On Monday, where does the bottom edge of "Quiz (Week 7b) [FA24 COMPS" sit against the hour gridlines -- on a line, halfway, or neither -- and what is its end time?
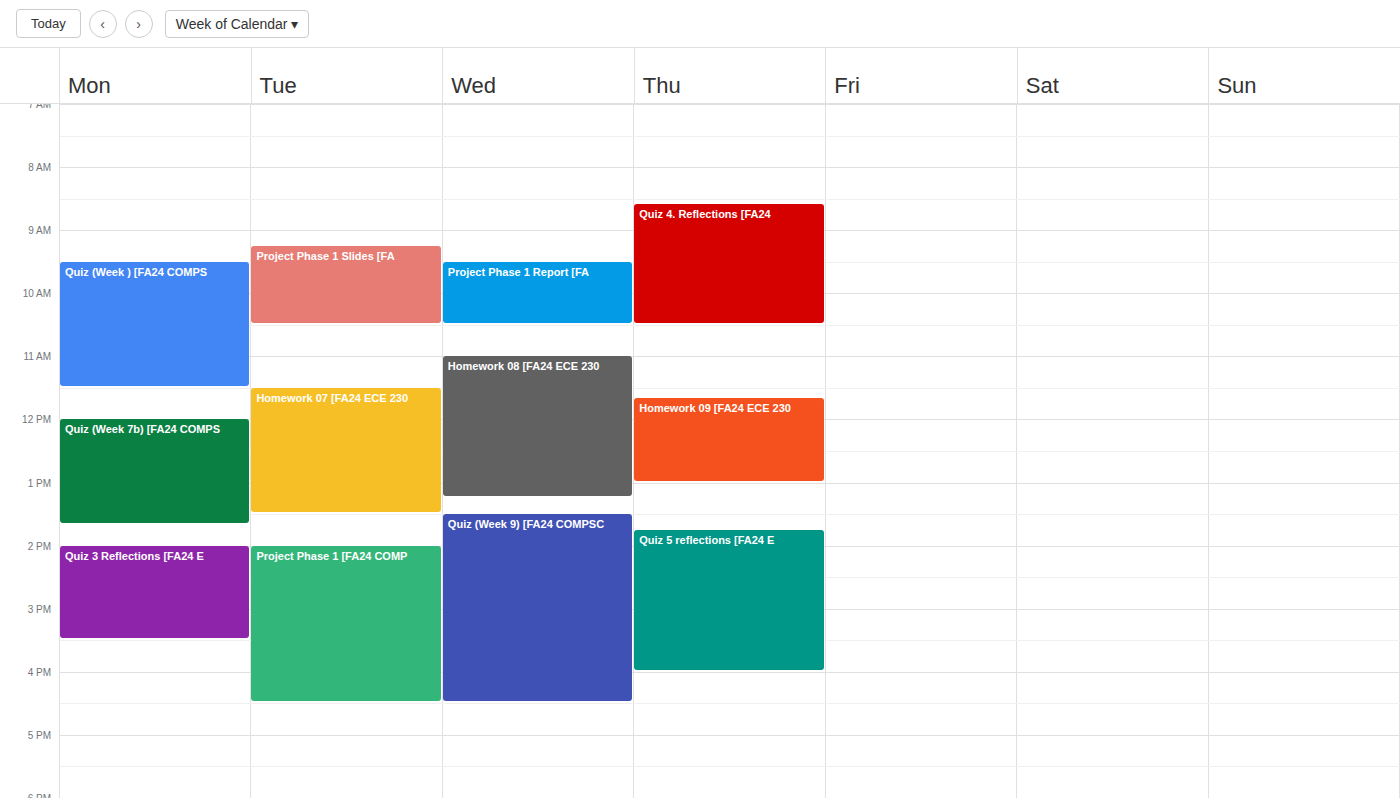
1:40 PM -- neither: 40 minutes below the 1 PM line and 20 minutes above the 2 PM line.